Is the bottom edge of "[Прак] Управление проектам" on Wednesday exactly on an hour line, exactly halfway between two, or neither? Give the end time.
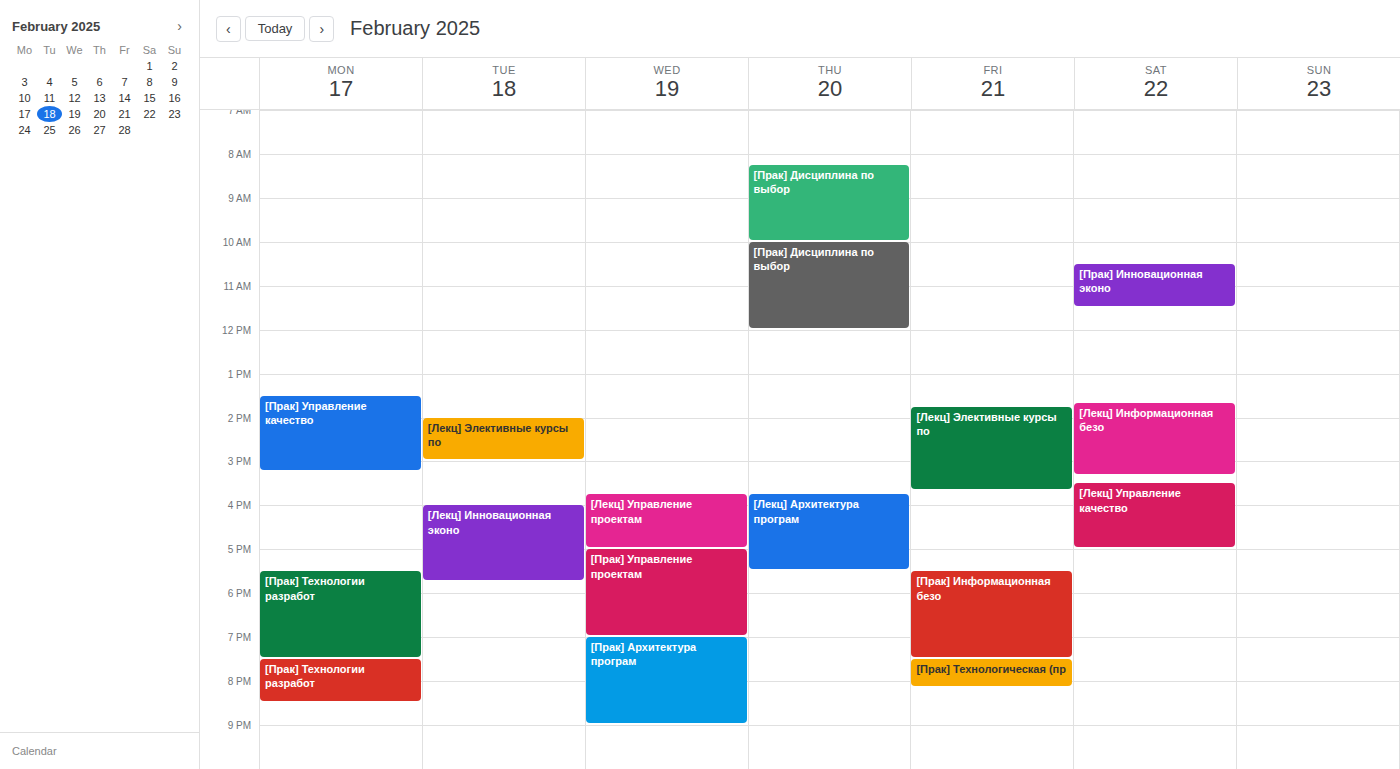
7:00 PM -- exactly on the 7 PM line.